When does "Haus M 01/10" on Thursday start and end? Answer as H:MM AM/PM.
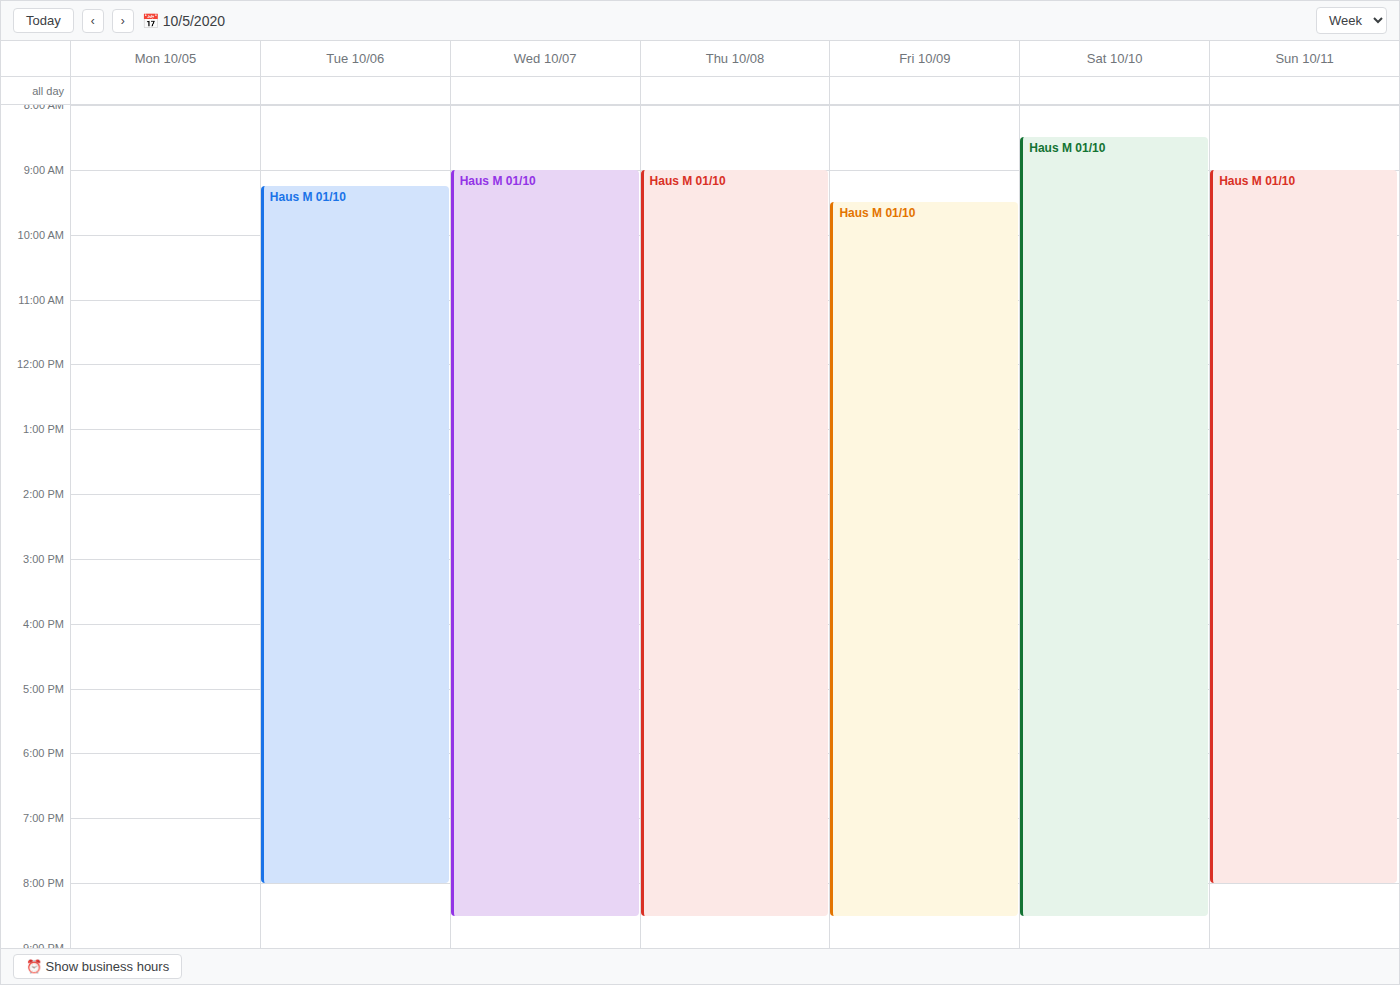
9:00 AM to 8:30 PM